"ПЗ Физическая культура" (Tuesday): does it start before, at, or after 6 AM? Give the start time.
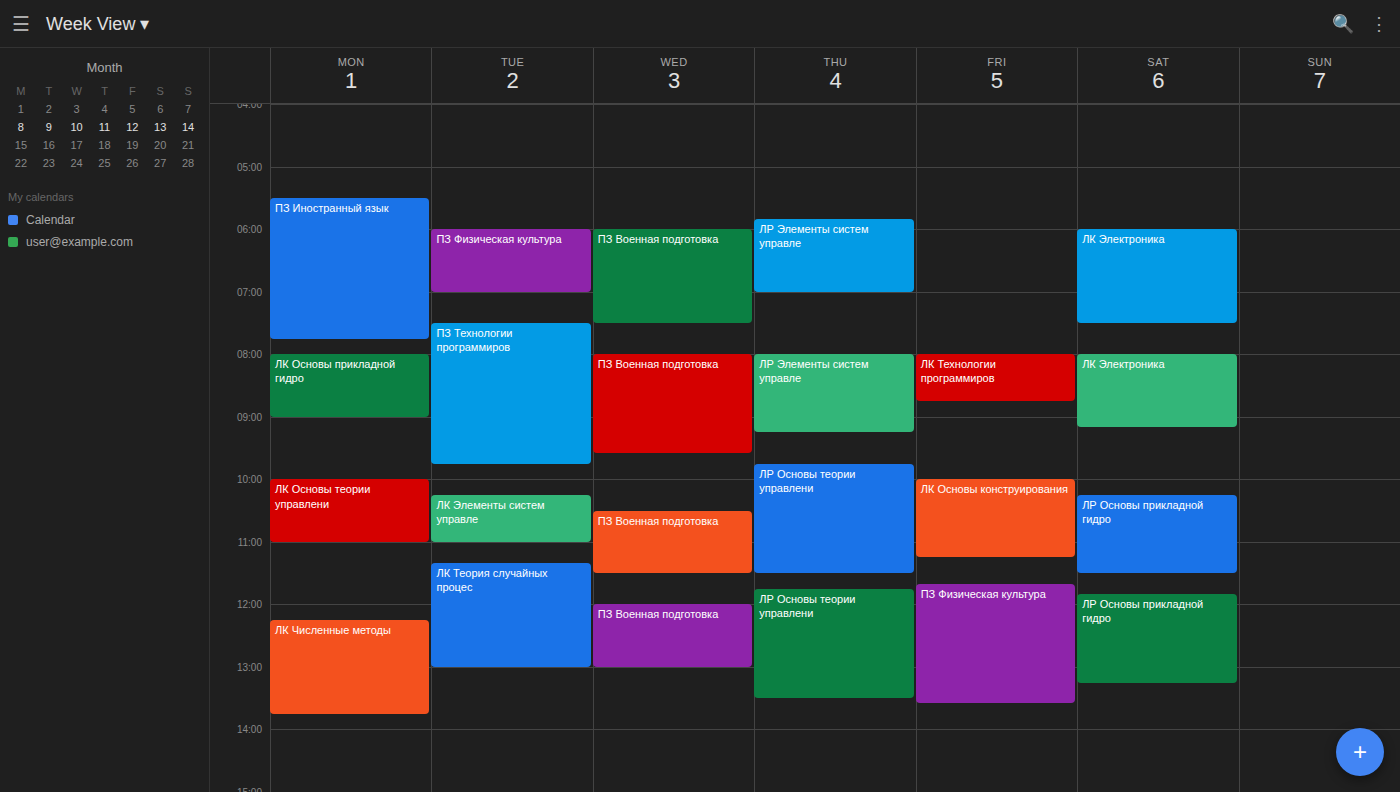
6:00 AM -- exactly at 6 AM, on the 6 AM line.